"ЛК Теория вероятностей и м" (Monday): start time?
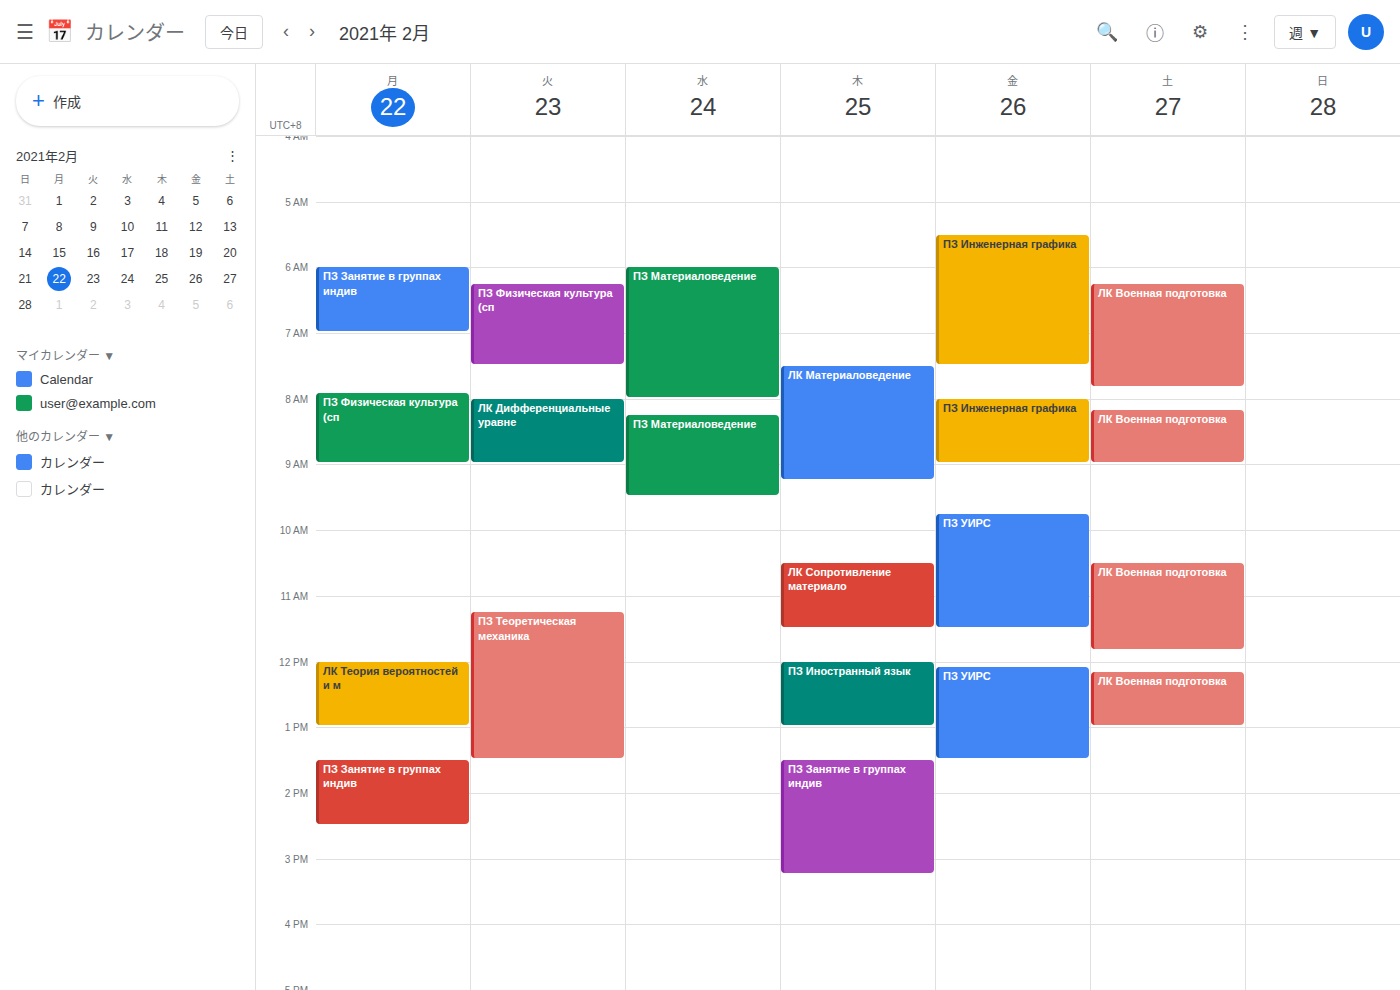
12:00